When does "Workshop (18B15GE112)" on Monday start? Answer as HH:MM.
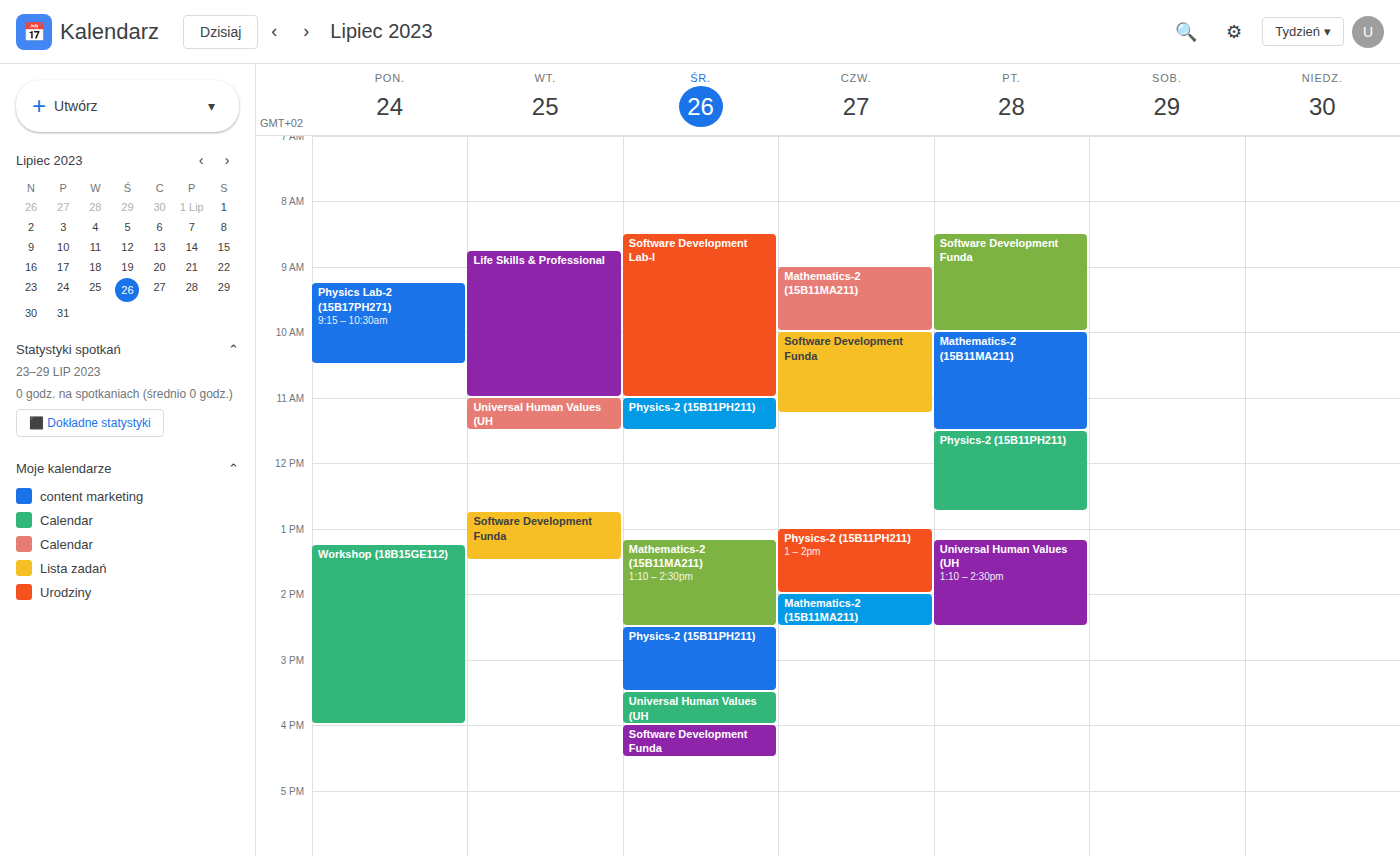
13:15